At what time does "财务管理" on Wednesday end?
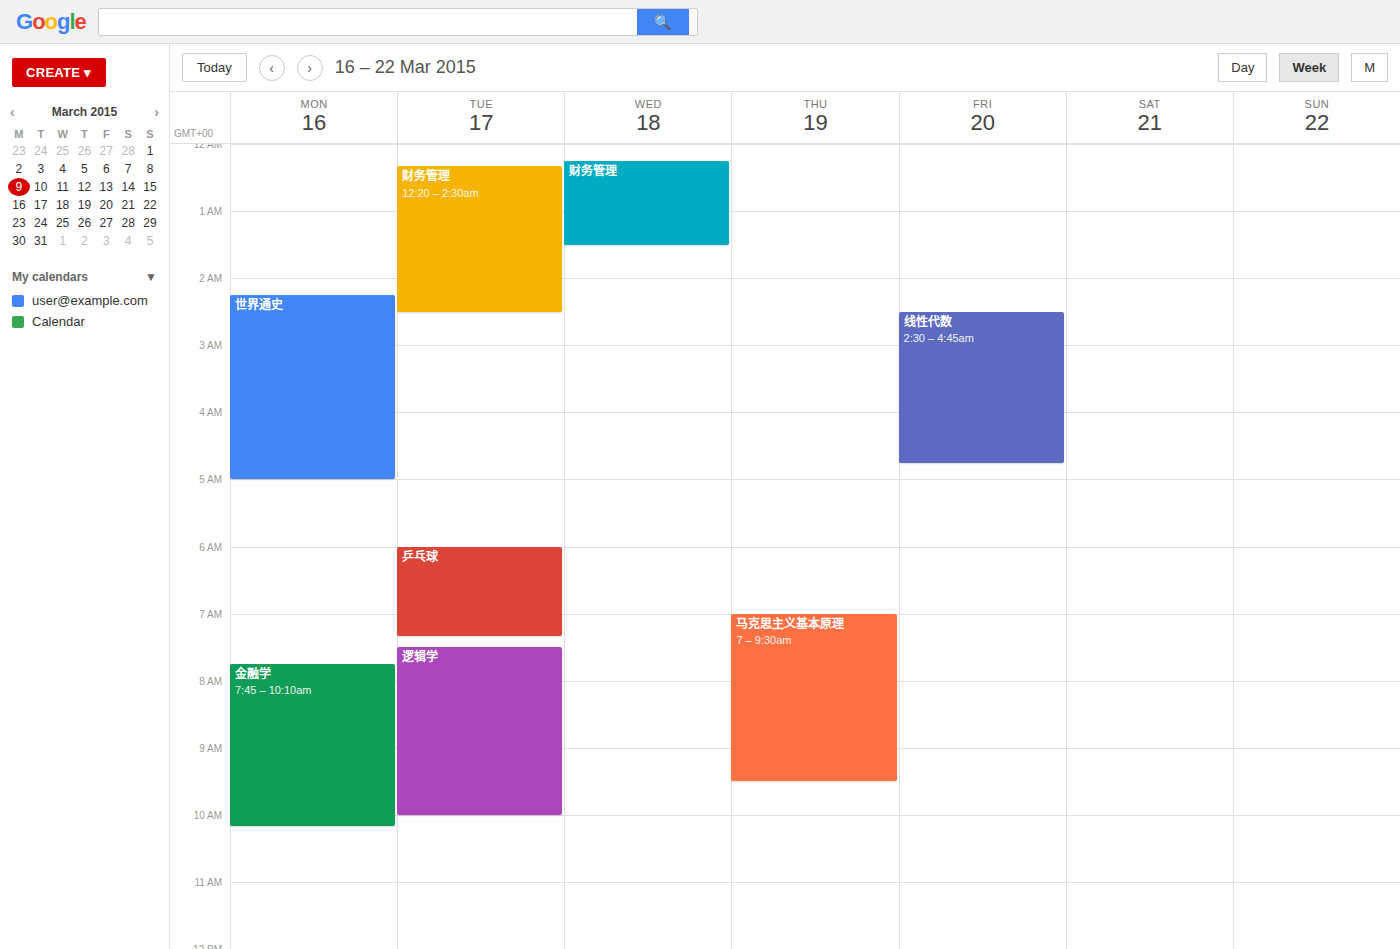
1:30 AM